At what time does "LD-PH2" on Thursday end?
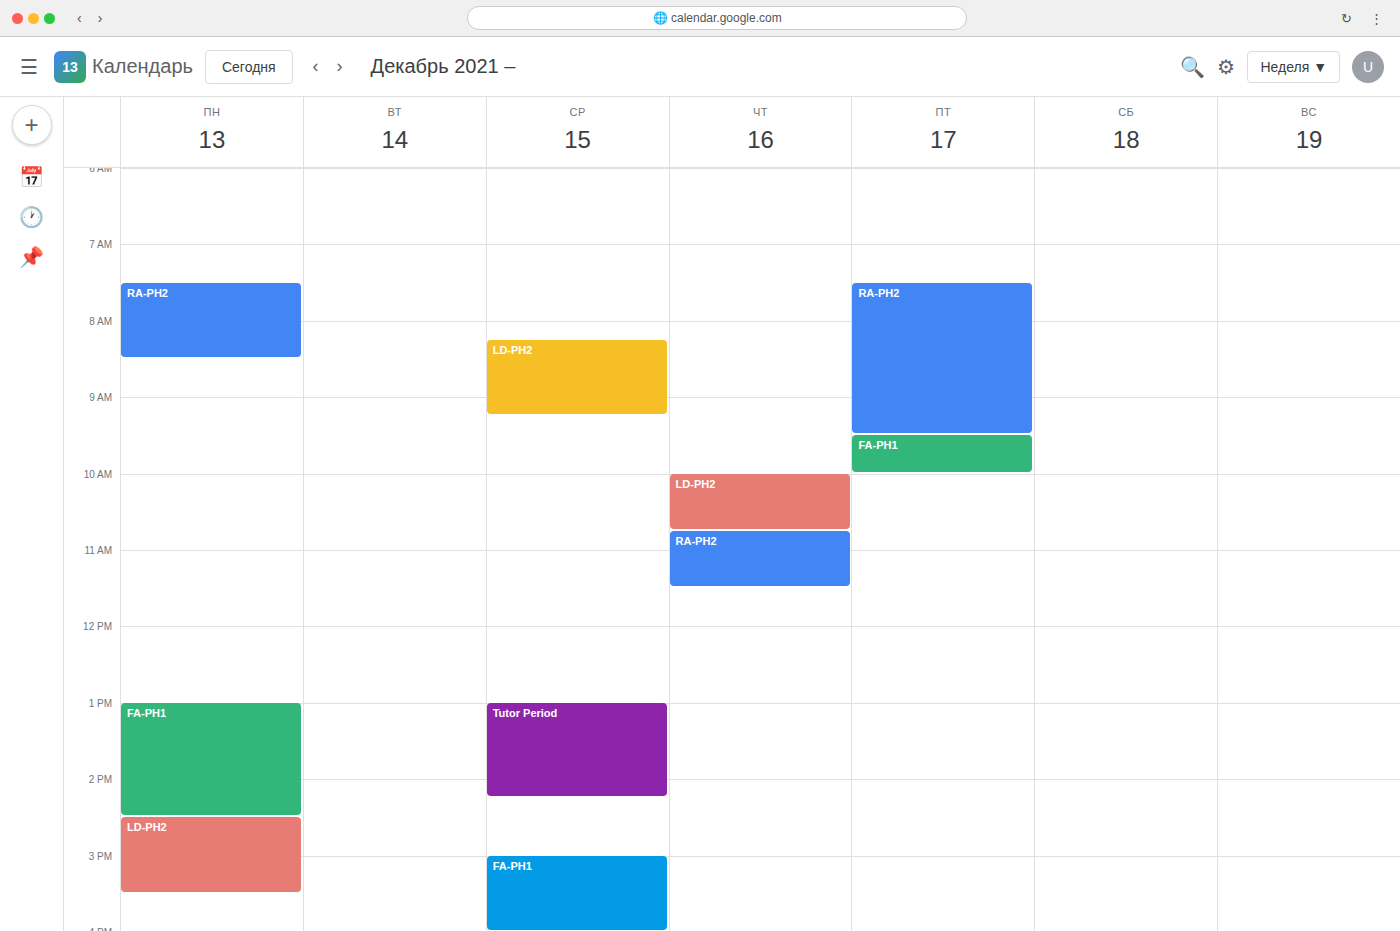
10:45 AM